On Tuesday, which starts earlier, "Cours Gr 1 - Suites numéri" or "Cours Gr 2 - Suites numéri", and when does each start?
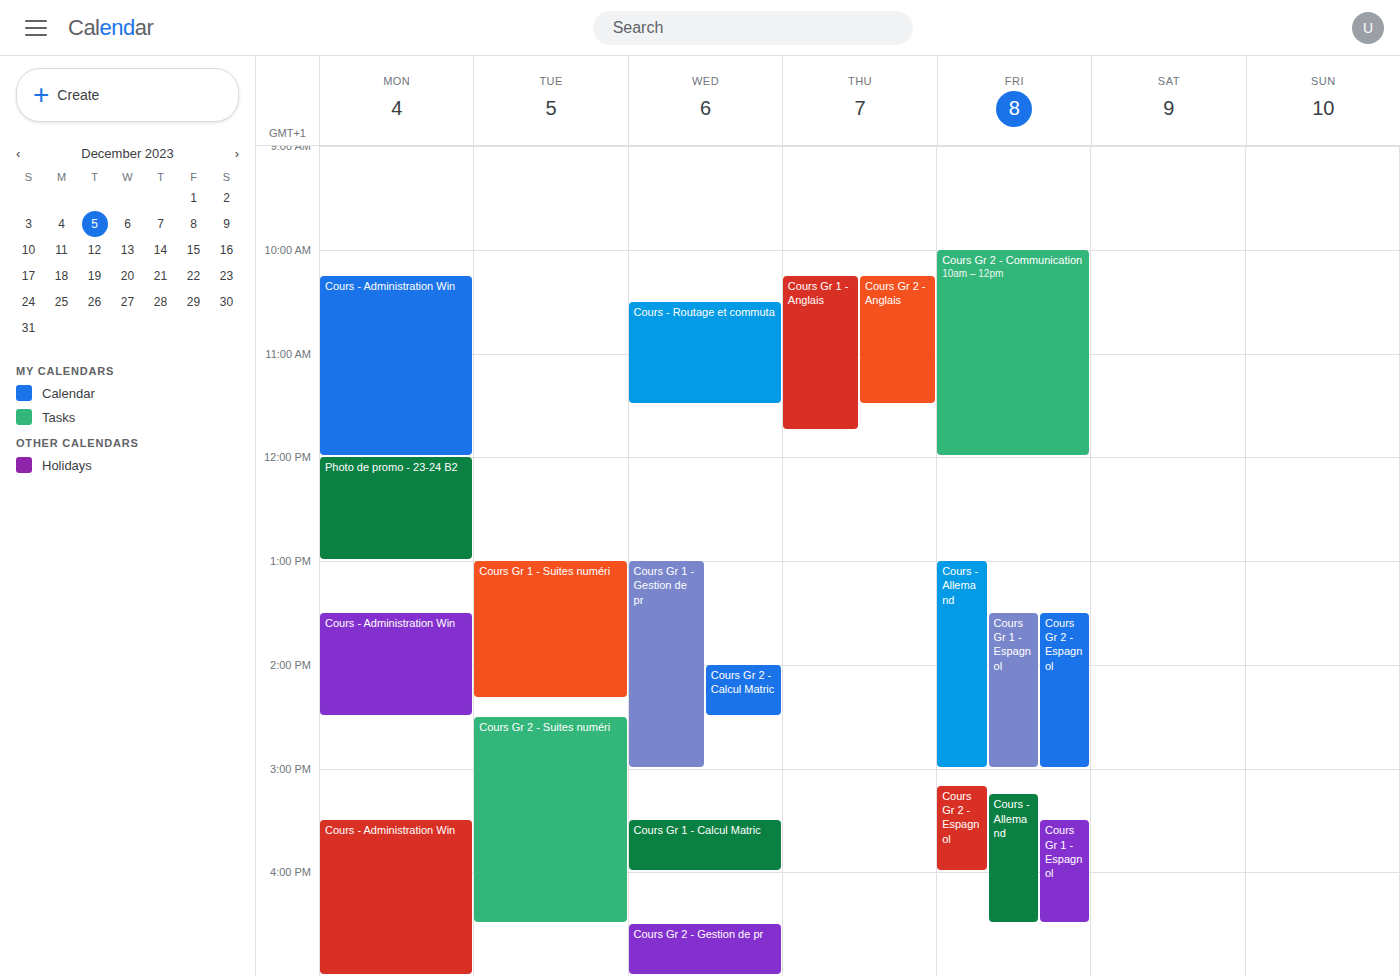
"Cours Gr 1 - Suites numéri" 1:00 PM; "Cours Gr 2 - Suites numéri" 2:30 PM.